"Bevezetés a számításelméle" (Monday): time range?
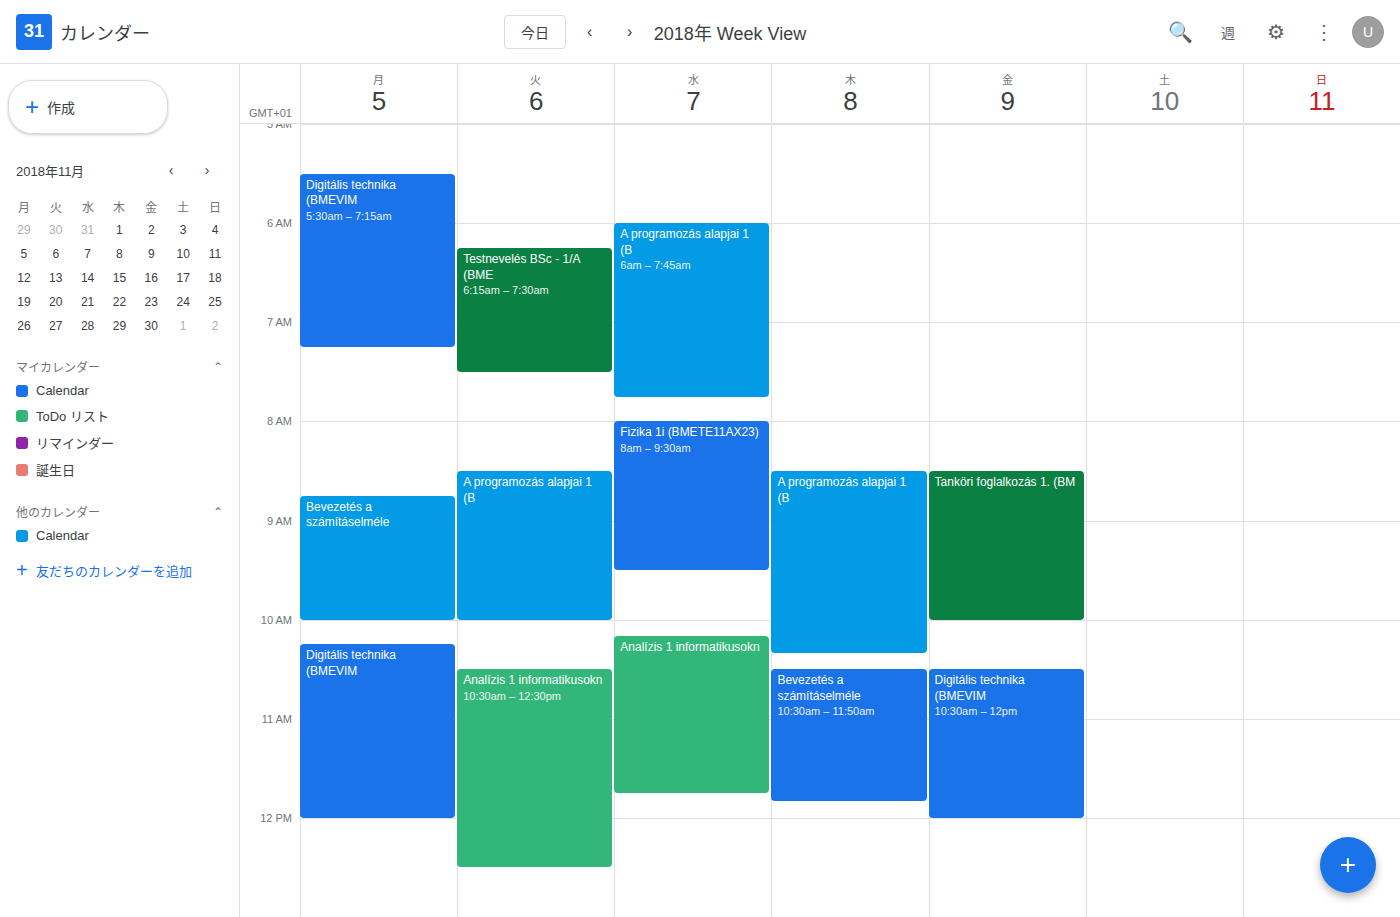
8:45 AM to 10:00 AM